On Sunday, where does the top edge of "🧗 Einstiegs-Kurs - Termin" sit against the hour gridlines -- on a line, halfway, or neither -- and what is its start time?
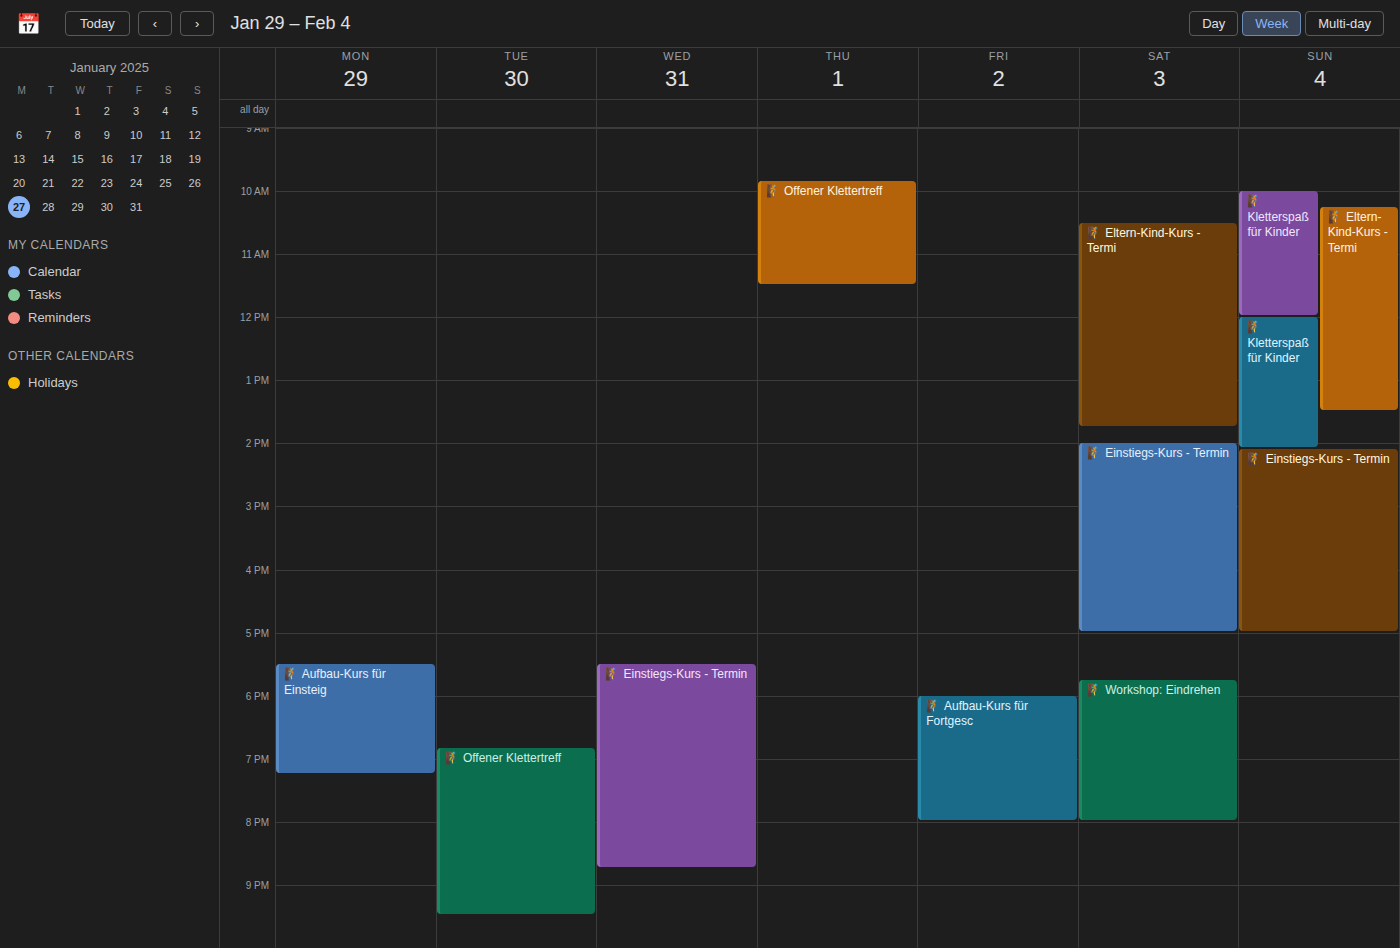
2:05 PM -- neither: 5 minutes below the 2 PM line and 55 minutes above the 3 PM line.